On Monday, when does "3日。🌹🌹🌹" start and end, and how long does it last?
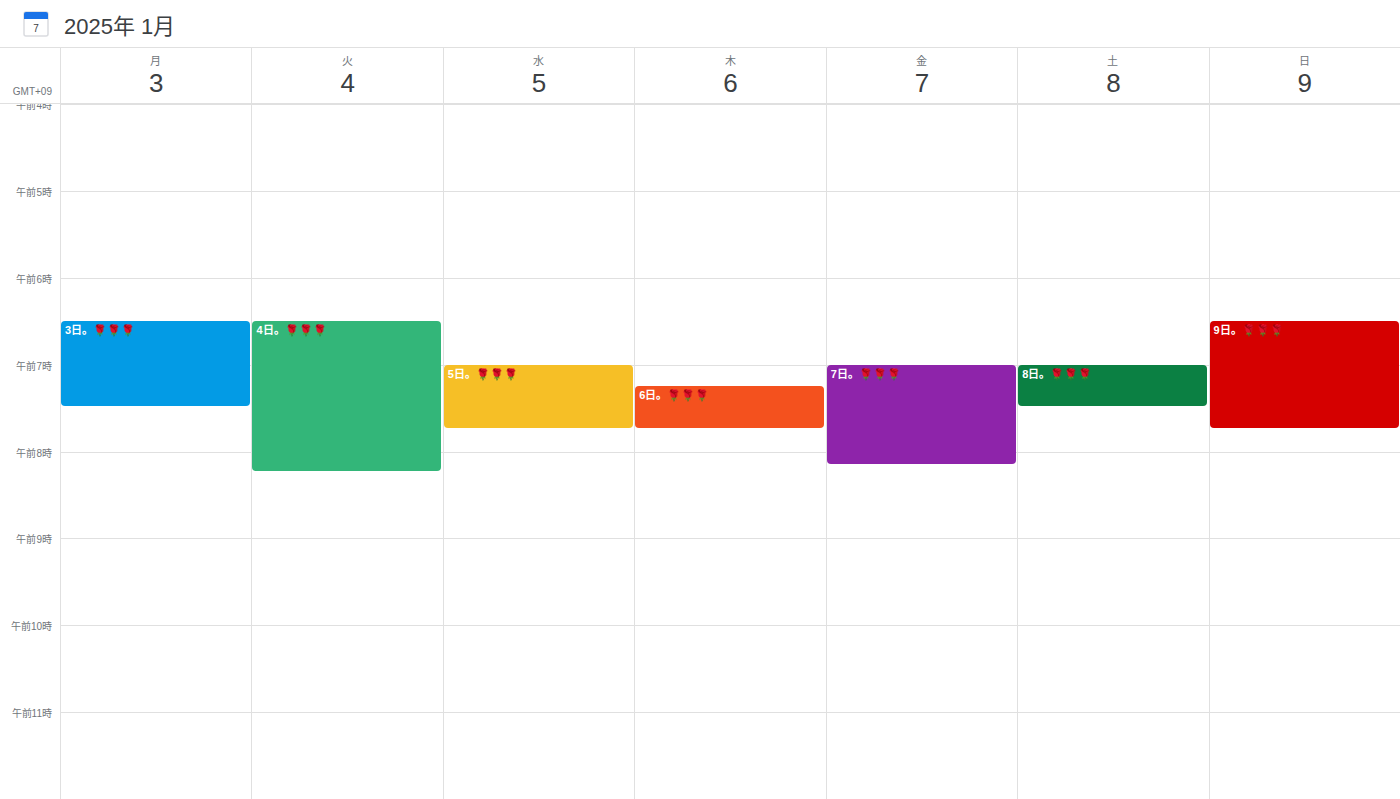
6:30 AM to 7:30 AM, 1 hour